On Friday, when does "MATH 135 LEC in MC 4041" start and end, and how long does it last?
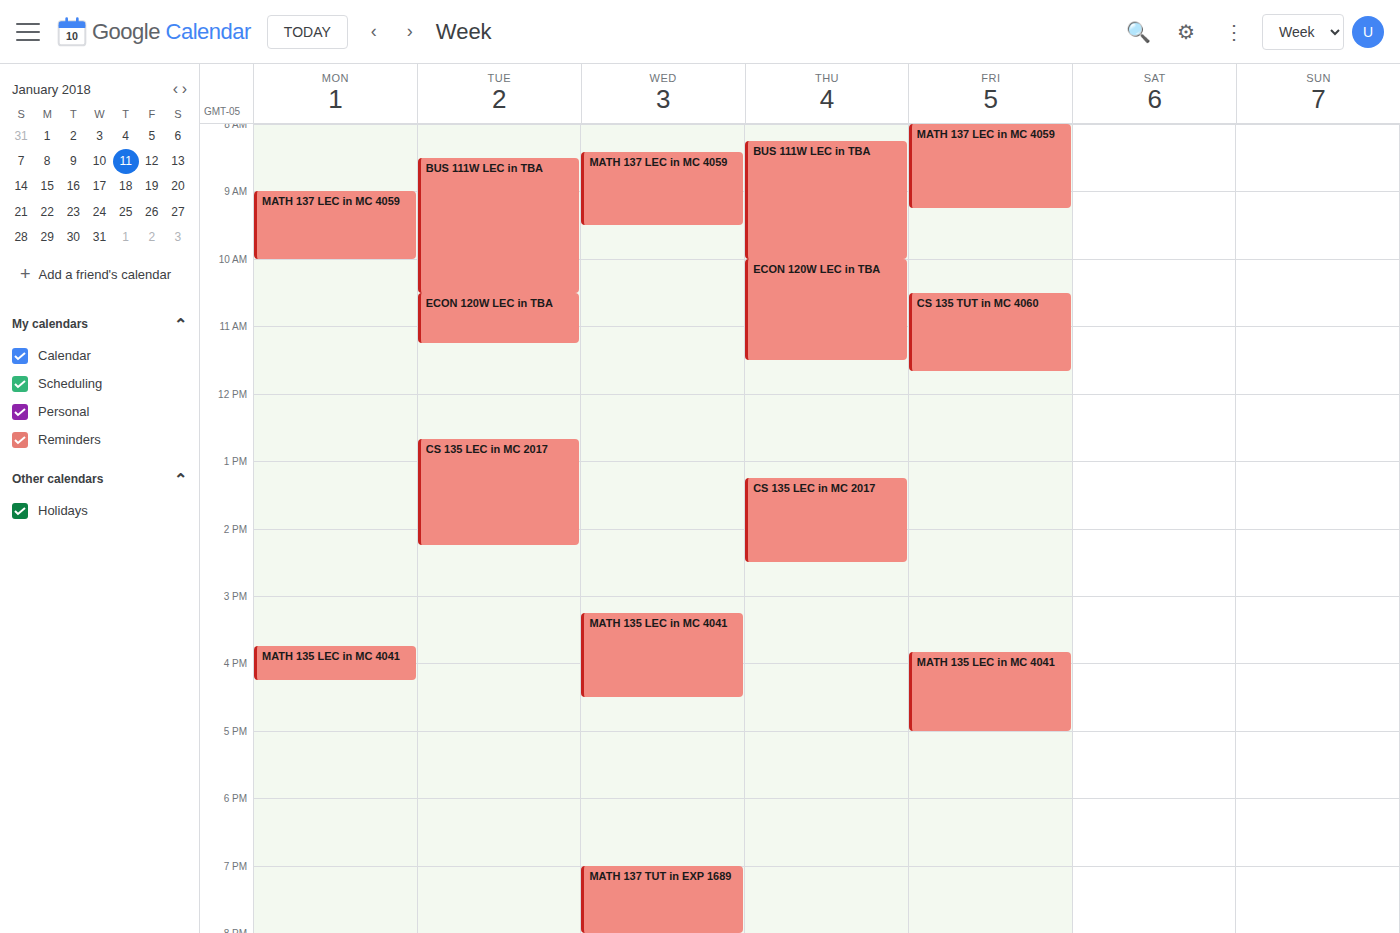
3:50 PM to 5:00 PM, 1 hour 10 minutes